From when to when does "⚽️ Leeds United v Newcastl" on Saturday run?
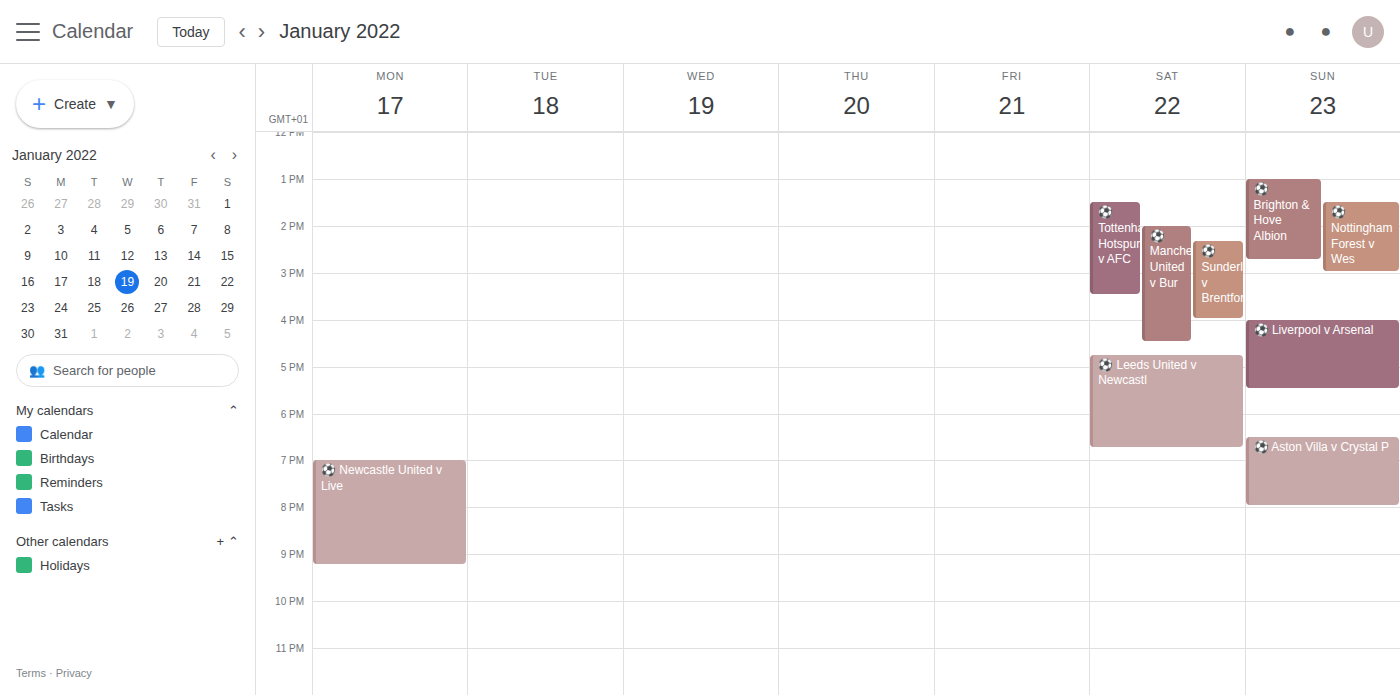
16:45 to 18:45